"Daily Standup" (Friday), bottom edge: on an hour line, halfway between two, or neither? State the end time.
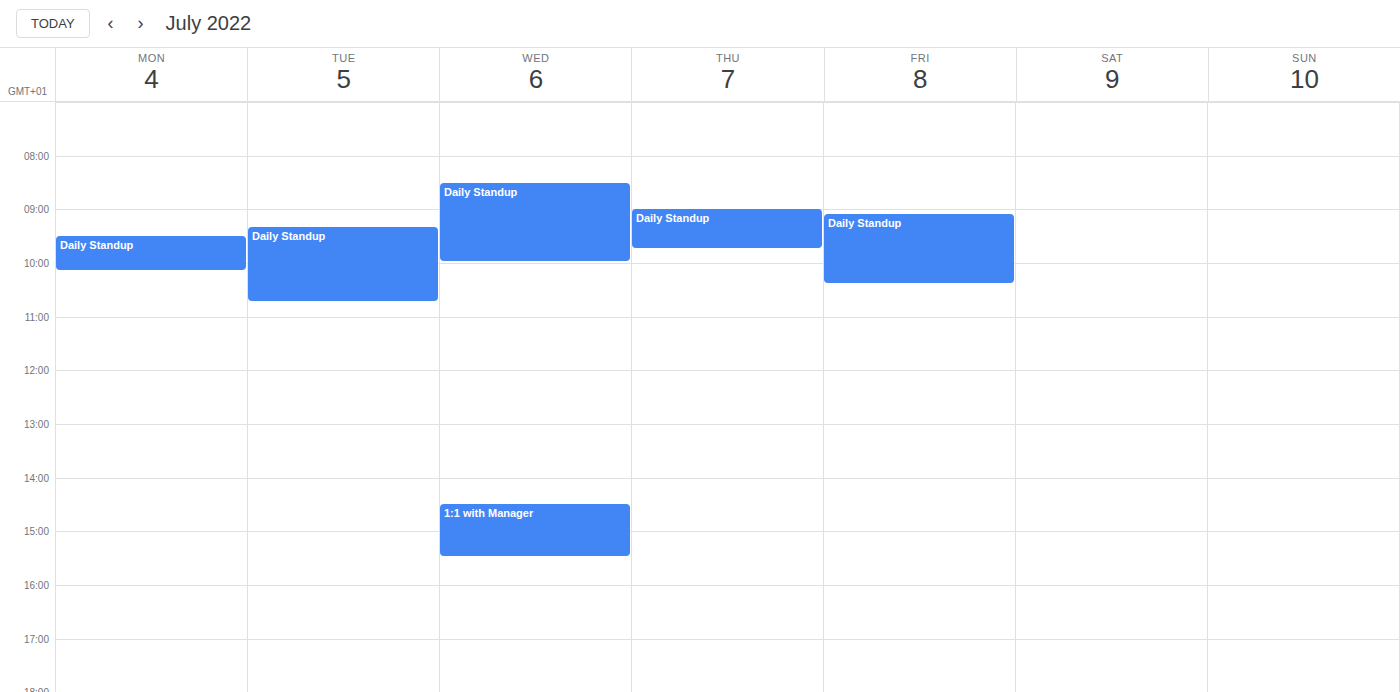
10:25 AM -- neither: 25 minutes below the 10 AM line and 35 minutes above the 11 AM line.